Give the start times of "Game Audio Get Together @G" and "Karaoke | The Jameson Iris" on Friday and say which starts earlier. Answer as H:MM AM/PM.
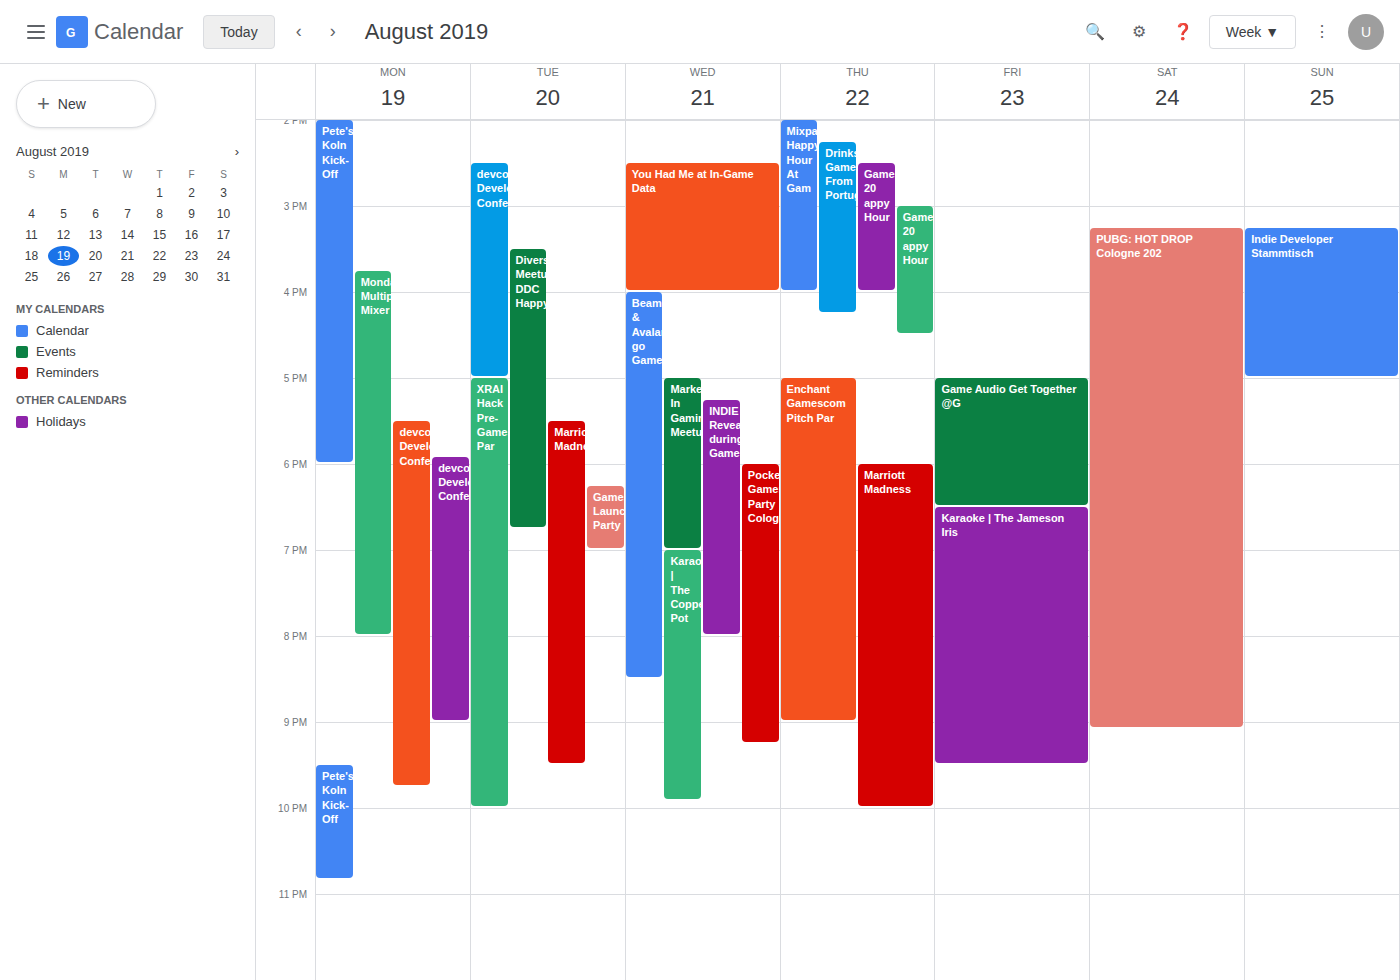
"Game Audio Get Together @G" 5:00 PM; "Karaoke | The Jameson Iris" 6:30 PM.